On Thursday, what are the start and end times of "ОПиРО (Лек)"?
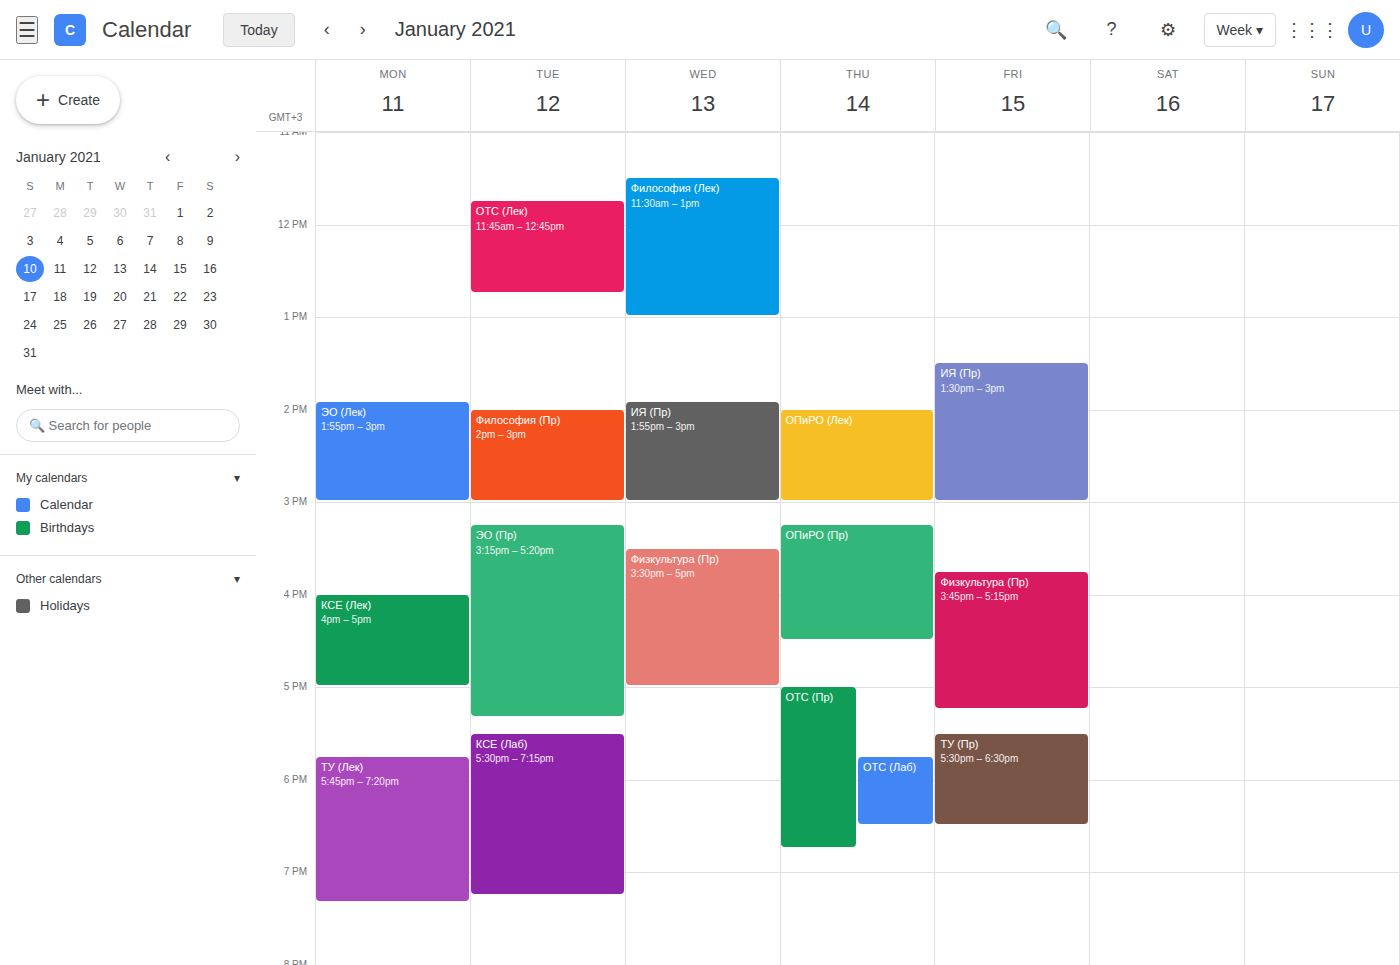
2:00 PM to 3:00 PM